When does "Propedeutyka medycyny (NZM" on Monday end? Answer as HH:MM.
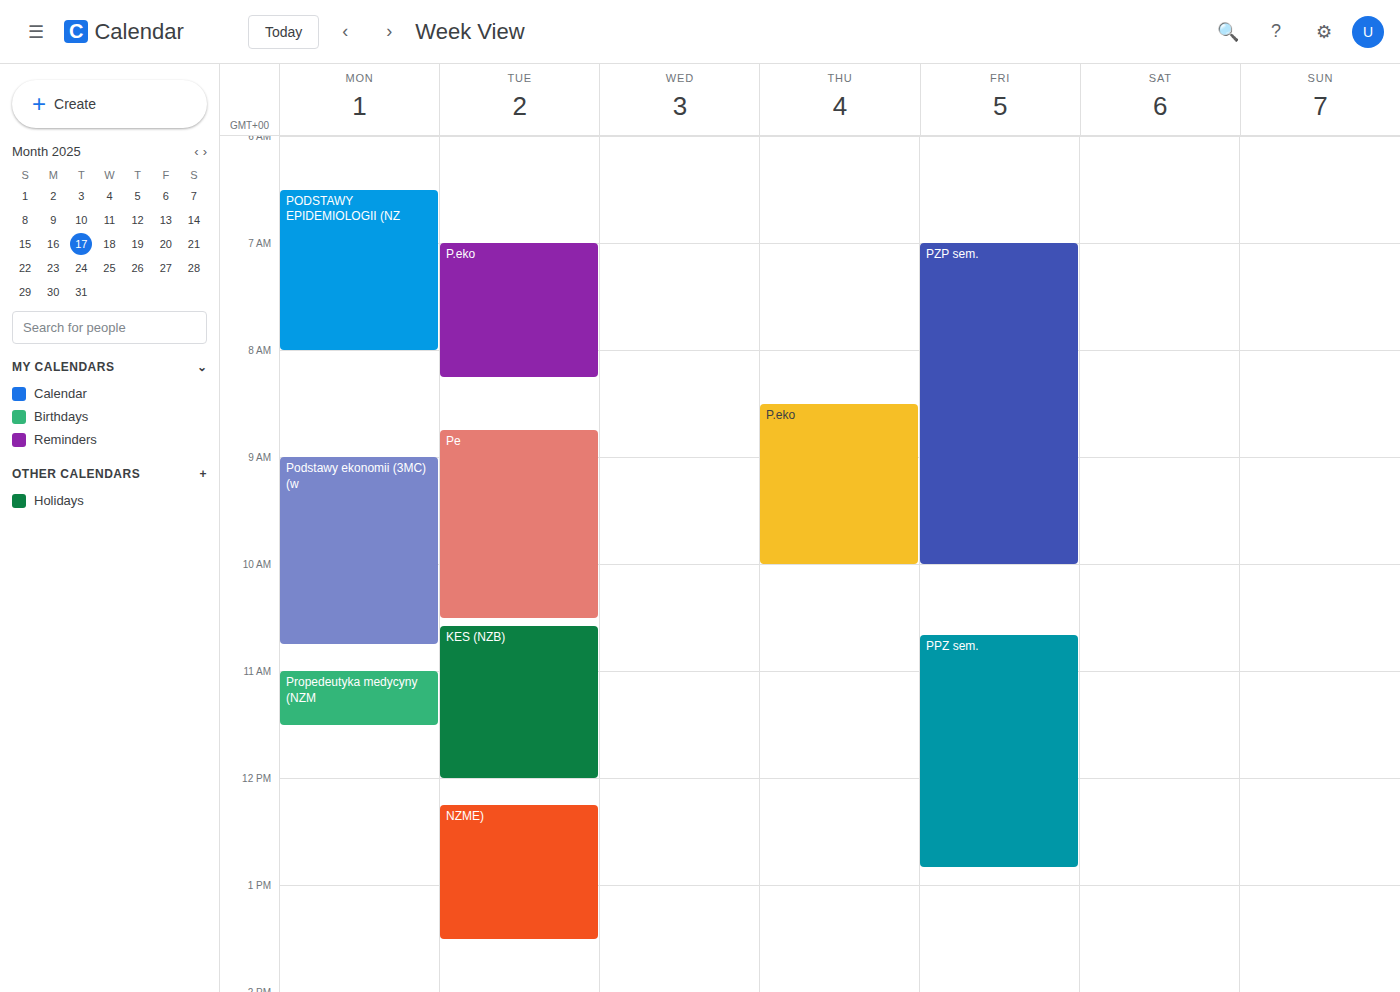
11:30